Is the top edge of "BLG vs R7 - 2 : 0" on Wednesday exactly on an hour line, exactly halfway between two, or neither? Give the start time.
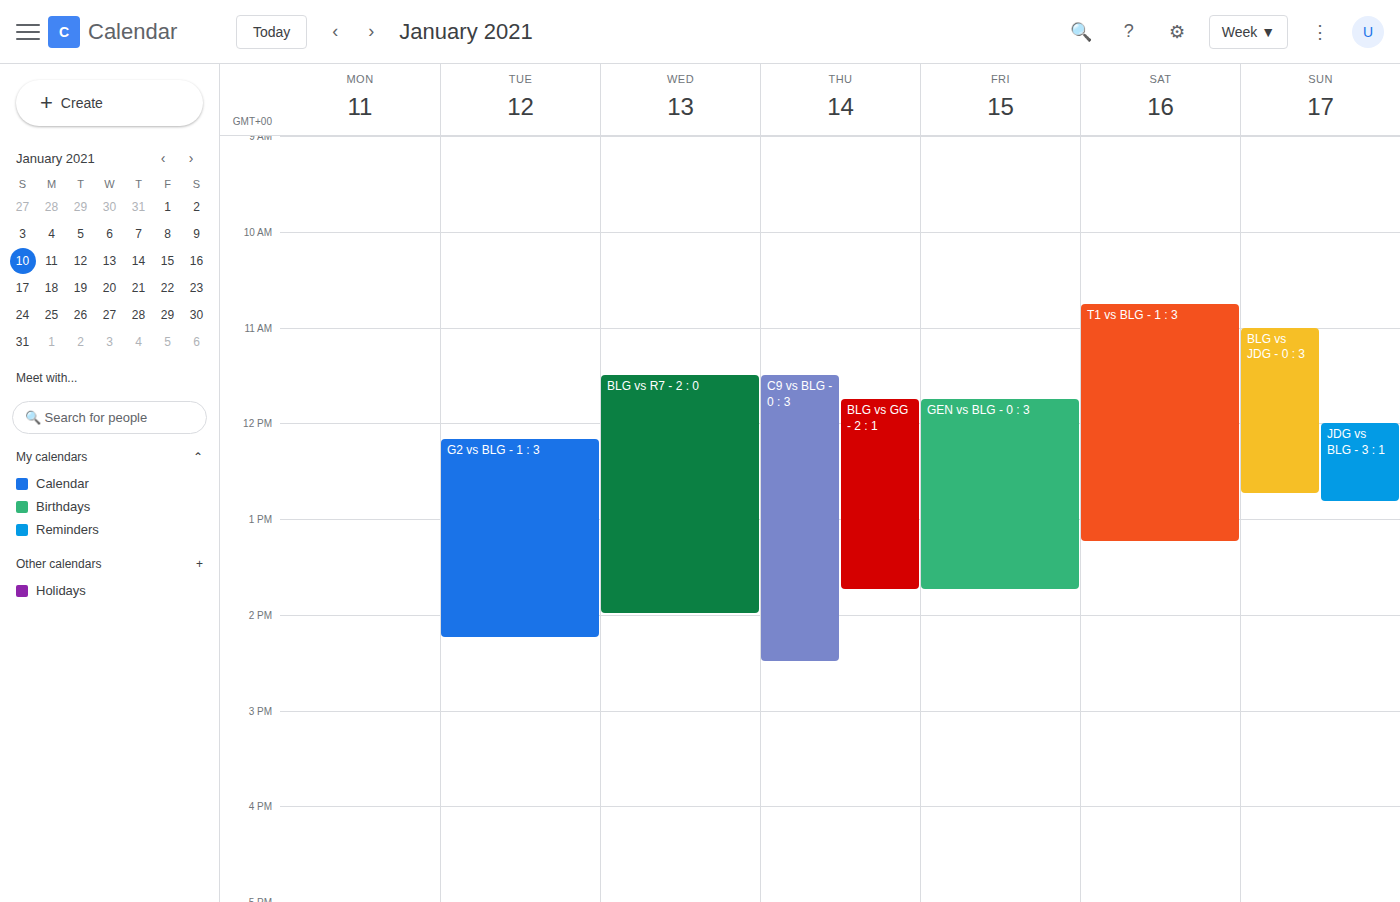
11:30 AM -- halfway between the 11 AM and 12 PM lines.